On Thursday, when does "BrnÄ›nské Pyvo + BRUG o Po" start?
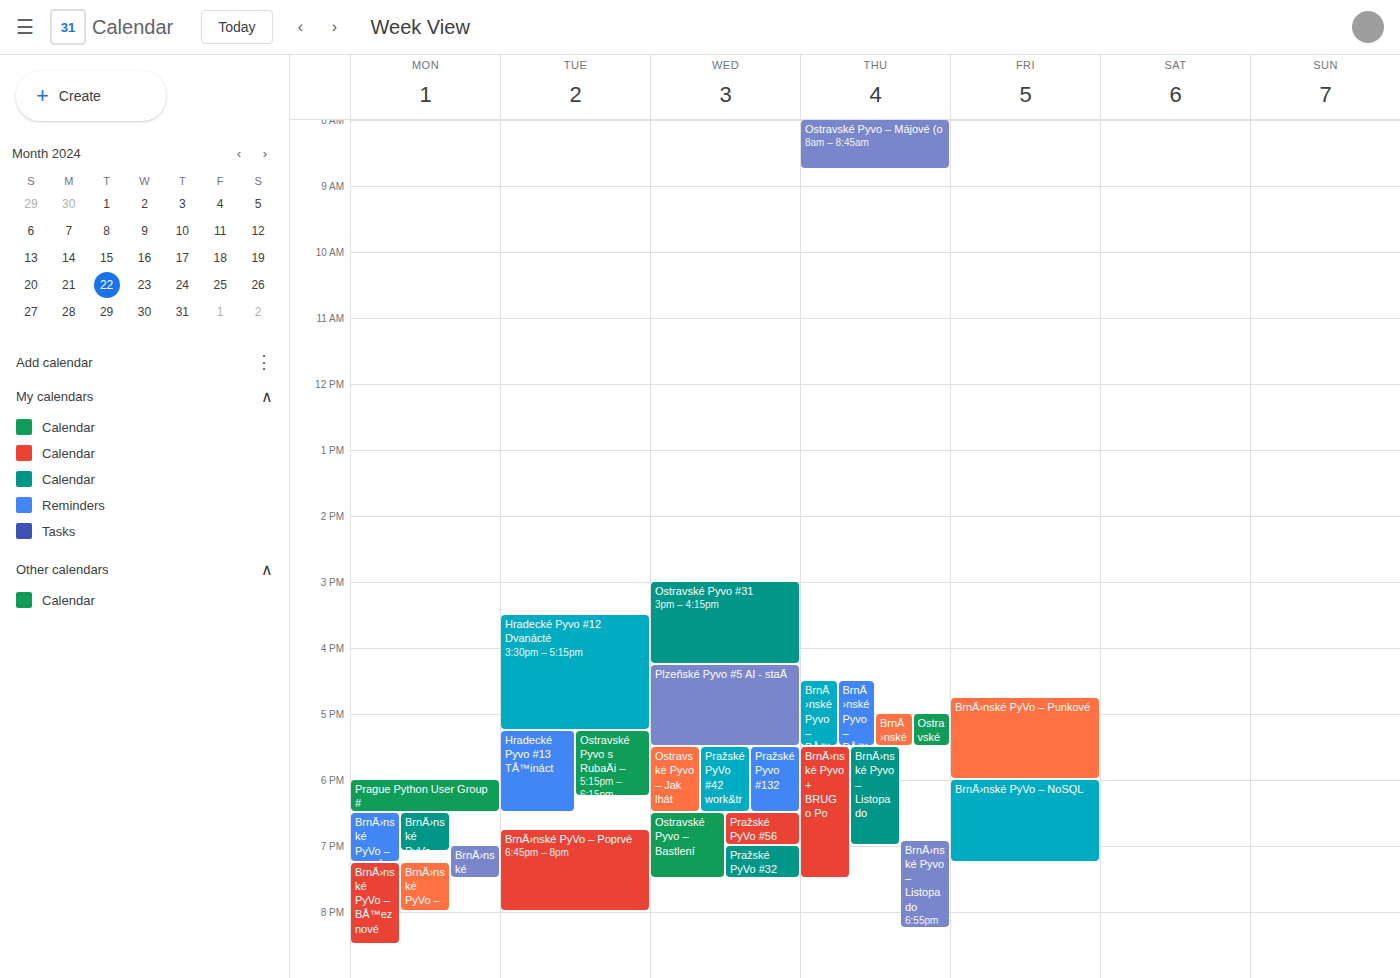
5:30 PM